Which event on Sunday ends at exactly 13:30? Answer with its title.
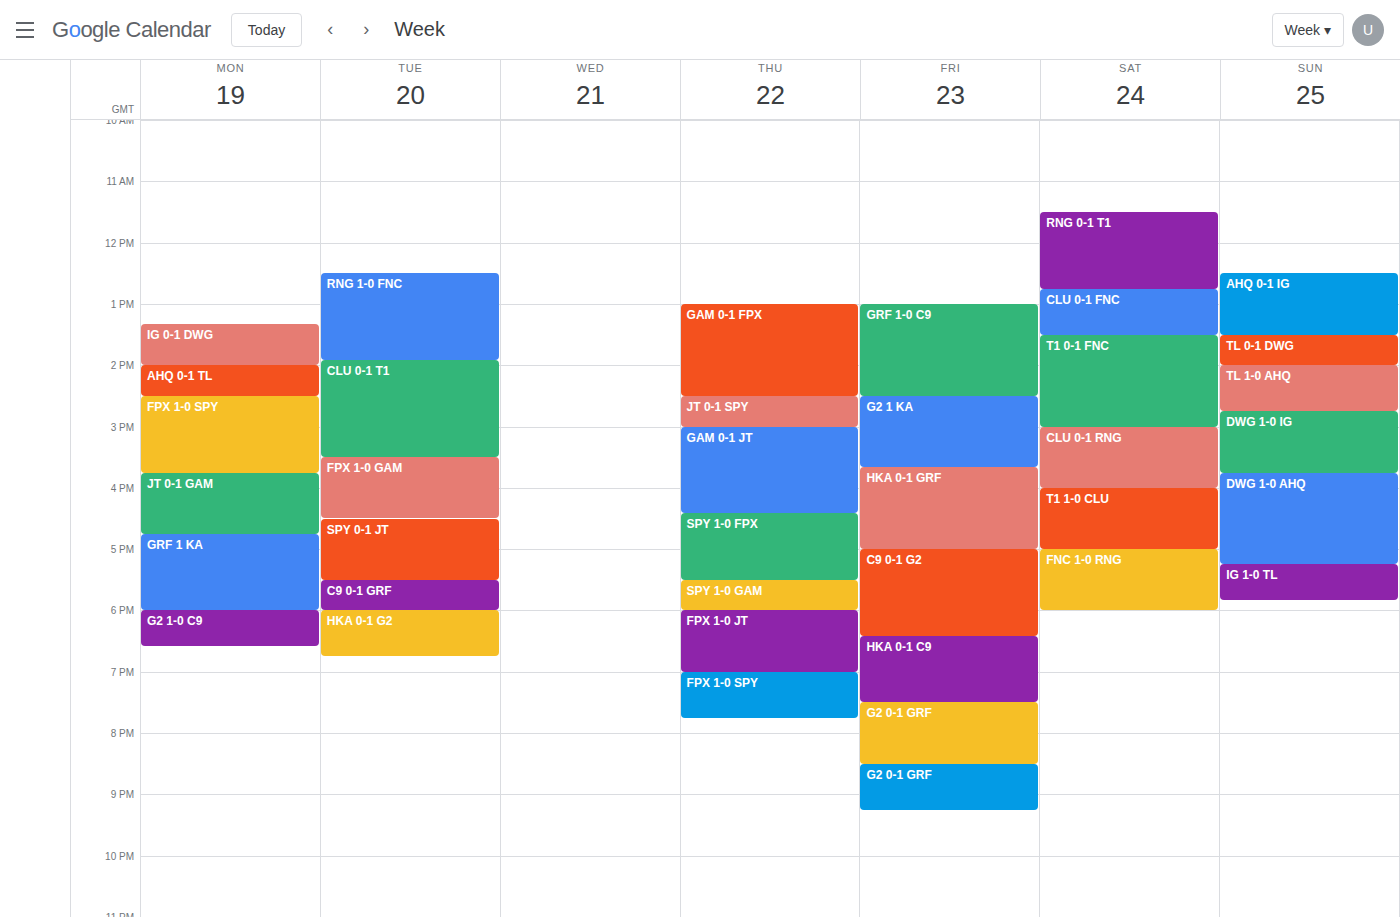
"AHQ 0-1 IG"